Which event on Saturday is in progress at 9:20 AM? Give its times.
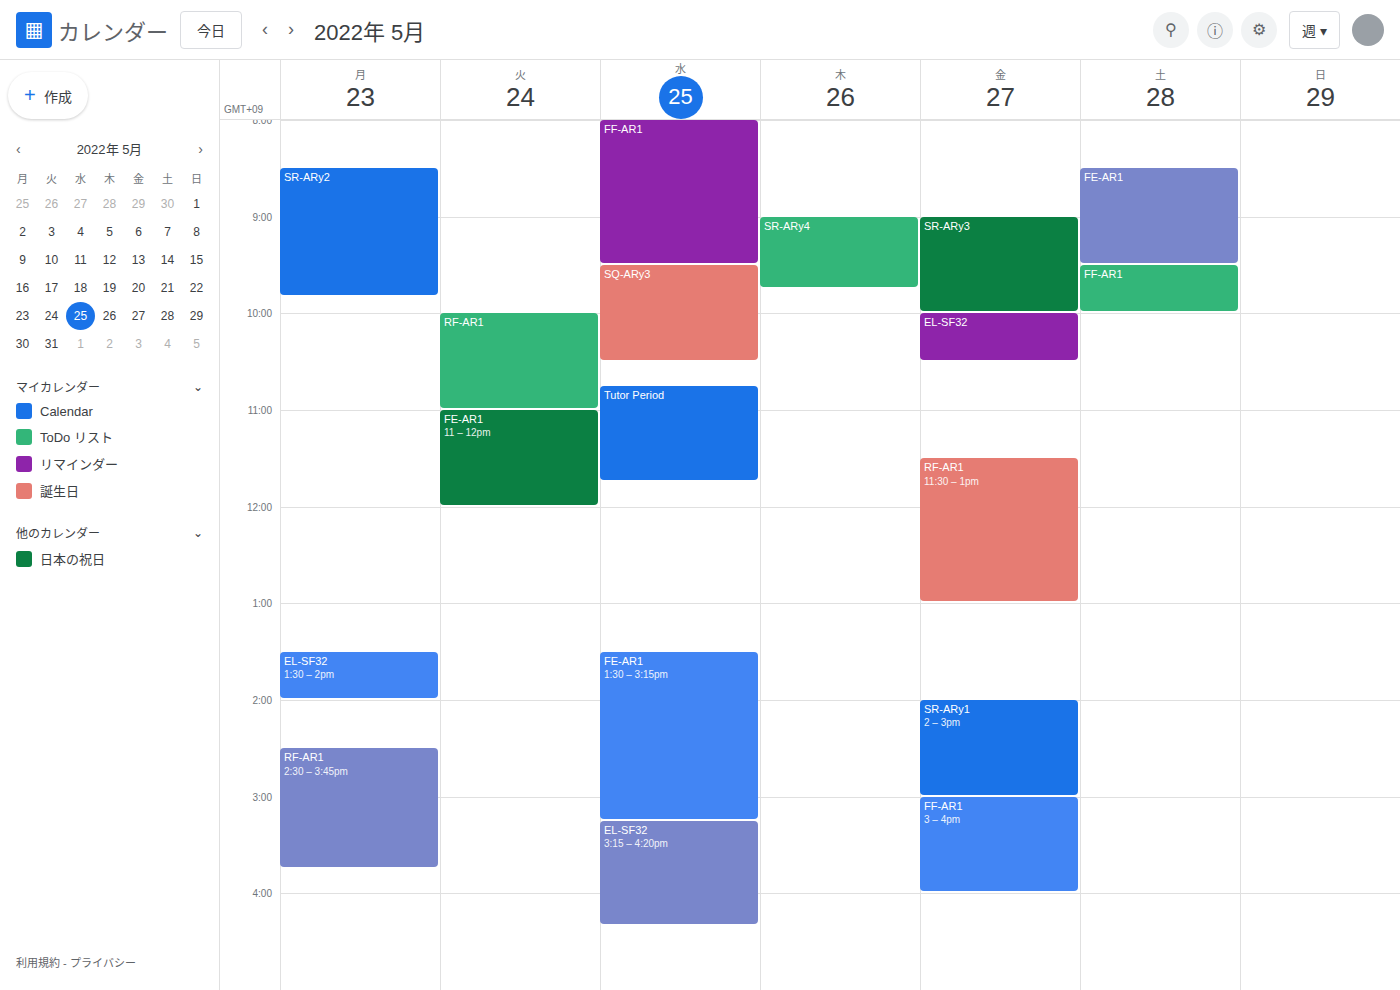
"FE-AR1", 8:30 AM to 9:30 AM